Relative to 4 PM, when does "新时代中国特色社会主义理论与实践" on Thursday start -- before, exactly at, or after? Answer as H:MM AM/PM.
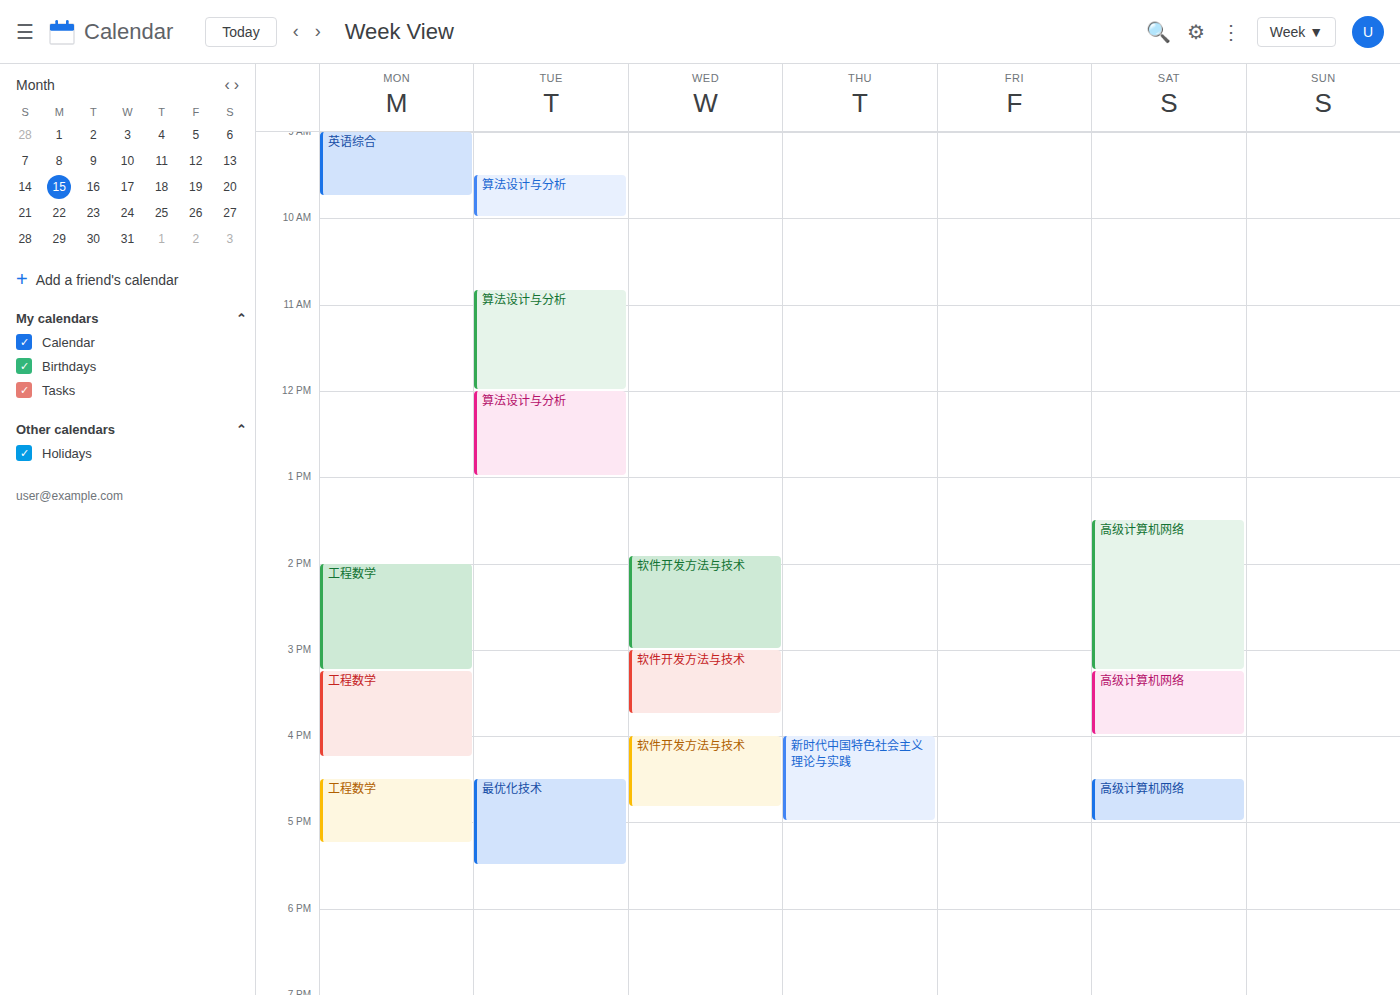
4:00 PM -- exactly at 4 PM, on the 4 PM line.